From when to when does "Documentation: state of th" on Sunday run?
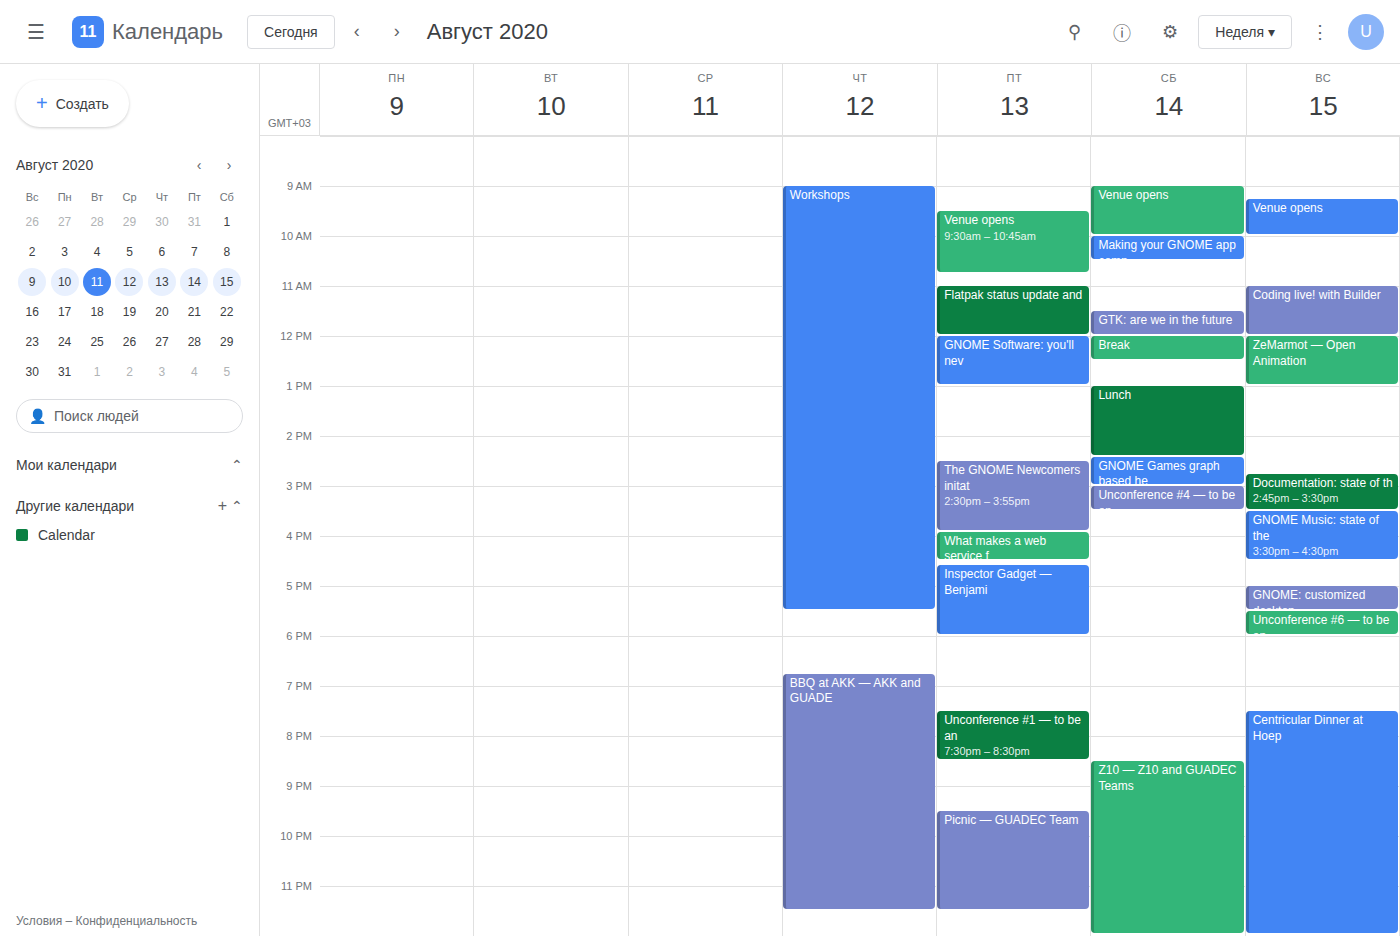
2:45 PM to 3:30 PM